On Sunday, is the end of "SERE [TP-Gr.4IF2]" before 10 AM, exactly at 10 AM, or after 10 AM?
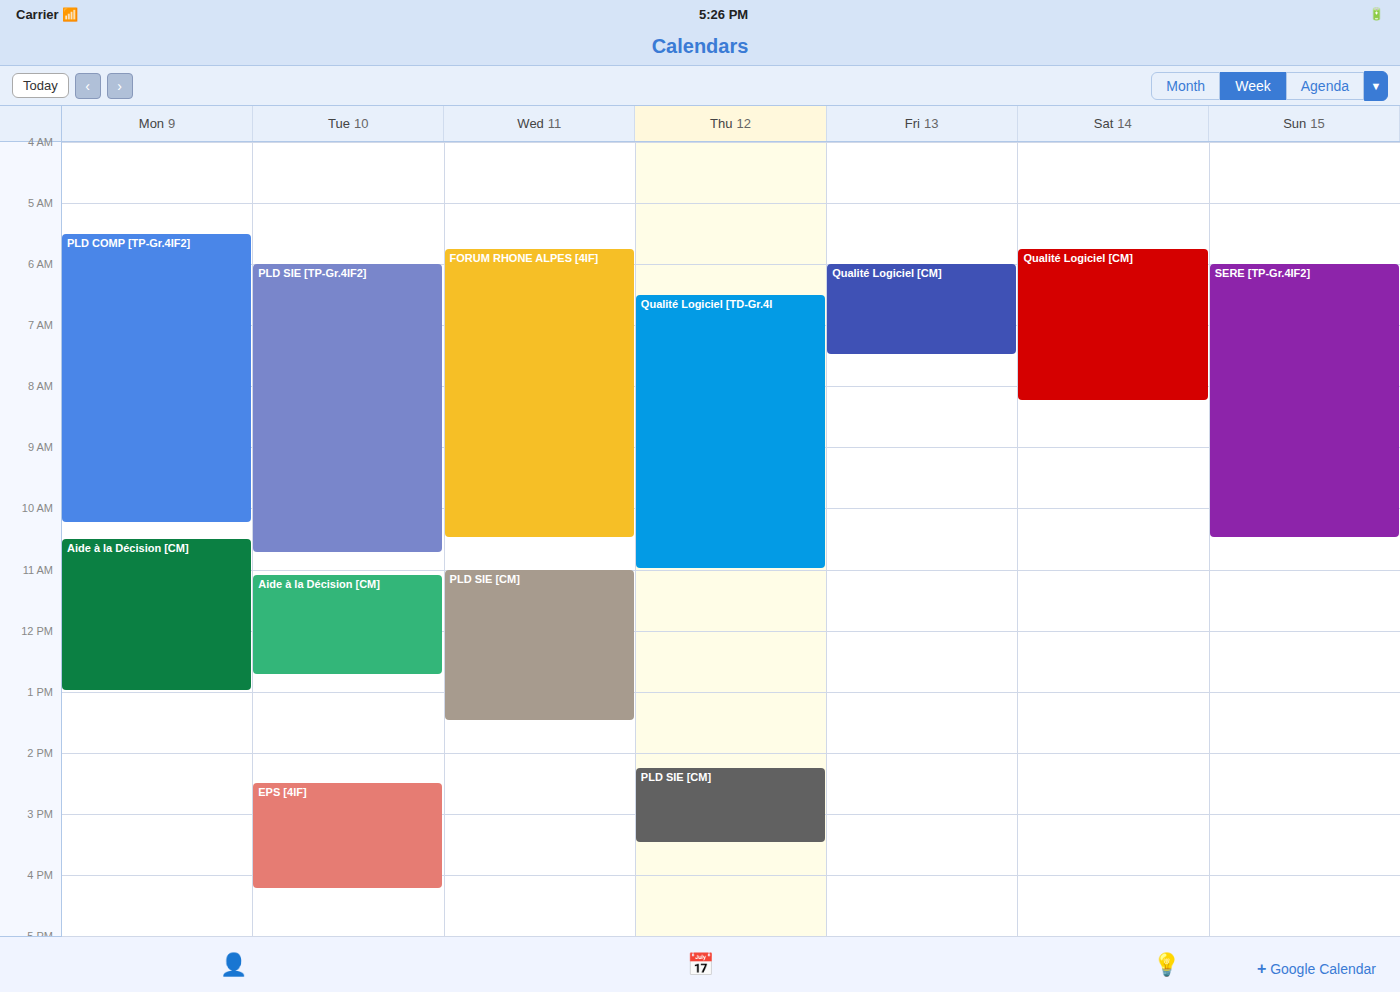
10:30 AM -- after 10 AM, 30 minutes below the 10 AM line.